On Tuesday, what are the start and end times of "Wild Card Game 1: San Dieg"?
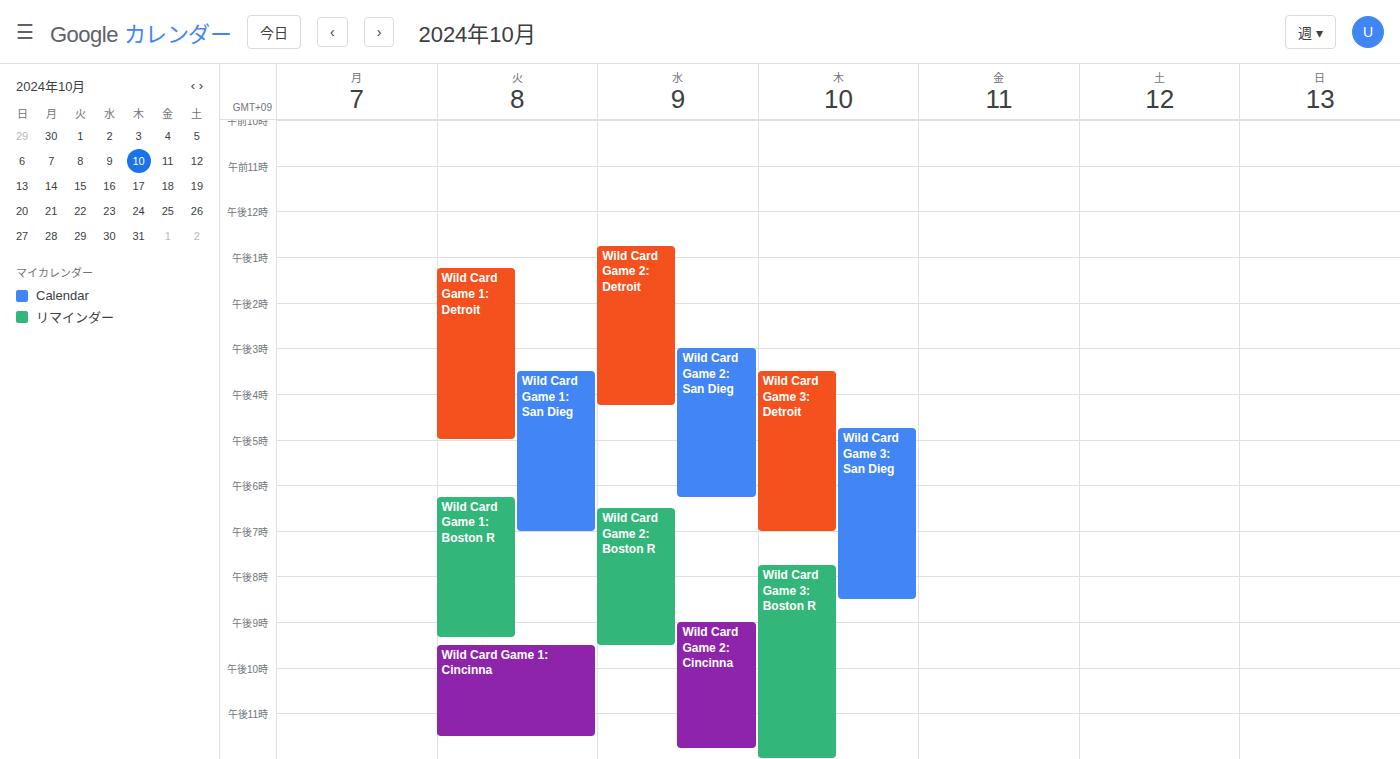
3:30 PM to 7:00 PM